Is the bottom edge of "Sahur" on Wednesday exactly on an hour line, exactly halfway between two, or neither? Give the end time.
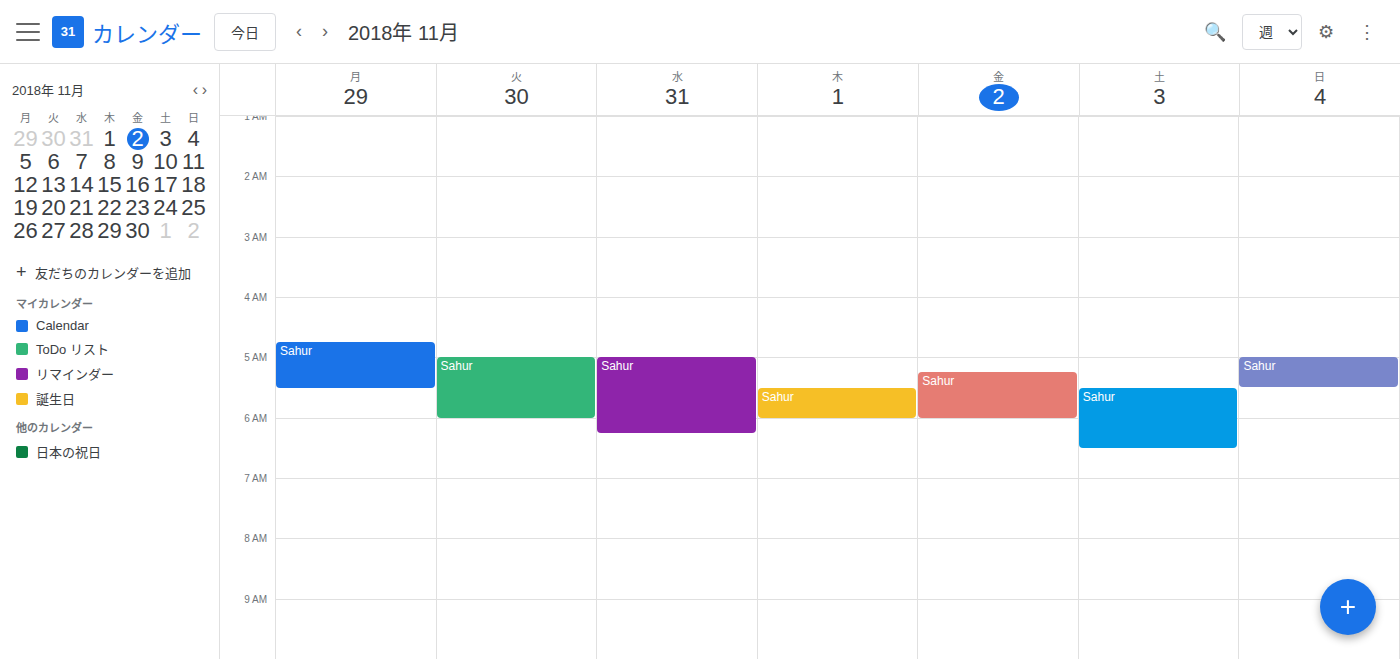
6:15 AM -- neither: a quarter of the way from the 6 AM line to the 7 AM line.